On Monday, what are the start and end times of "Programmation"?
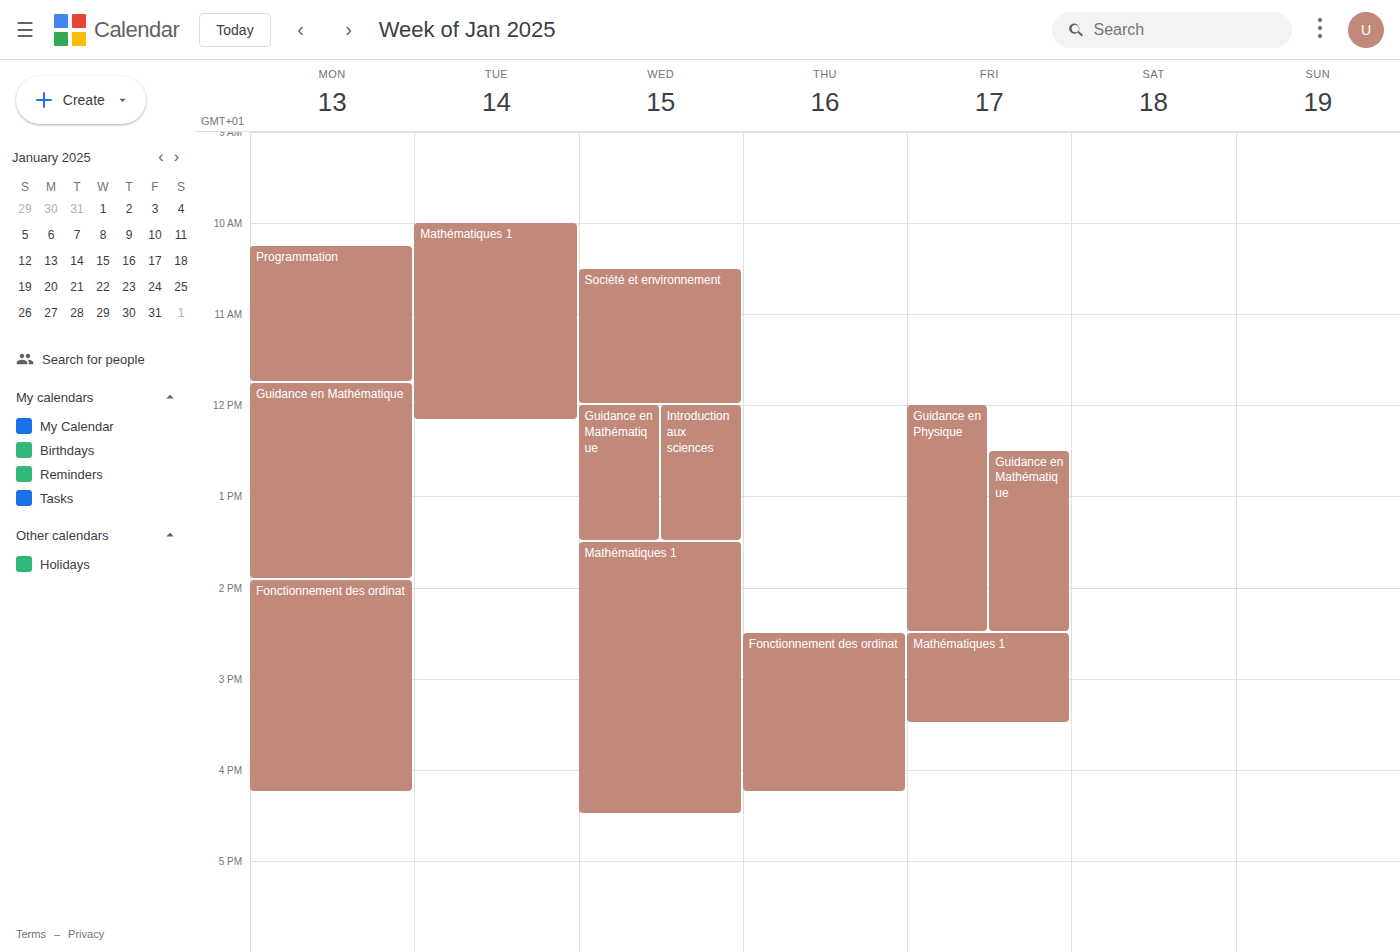
10:15 AM to 11:45 AM